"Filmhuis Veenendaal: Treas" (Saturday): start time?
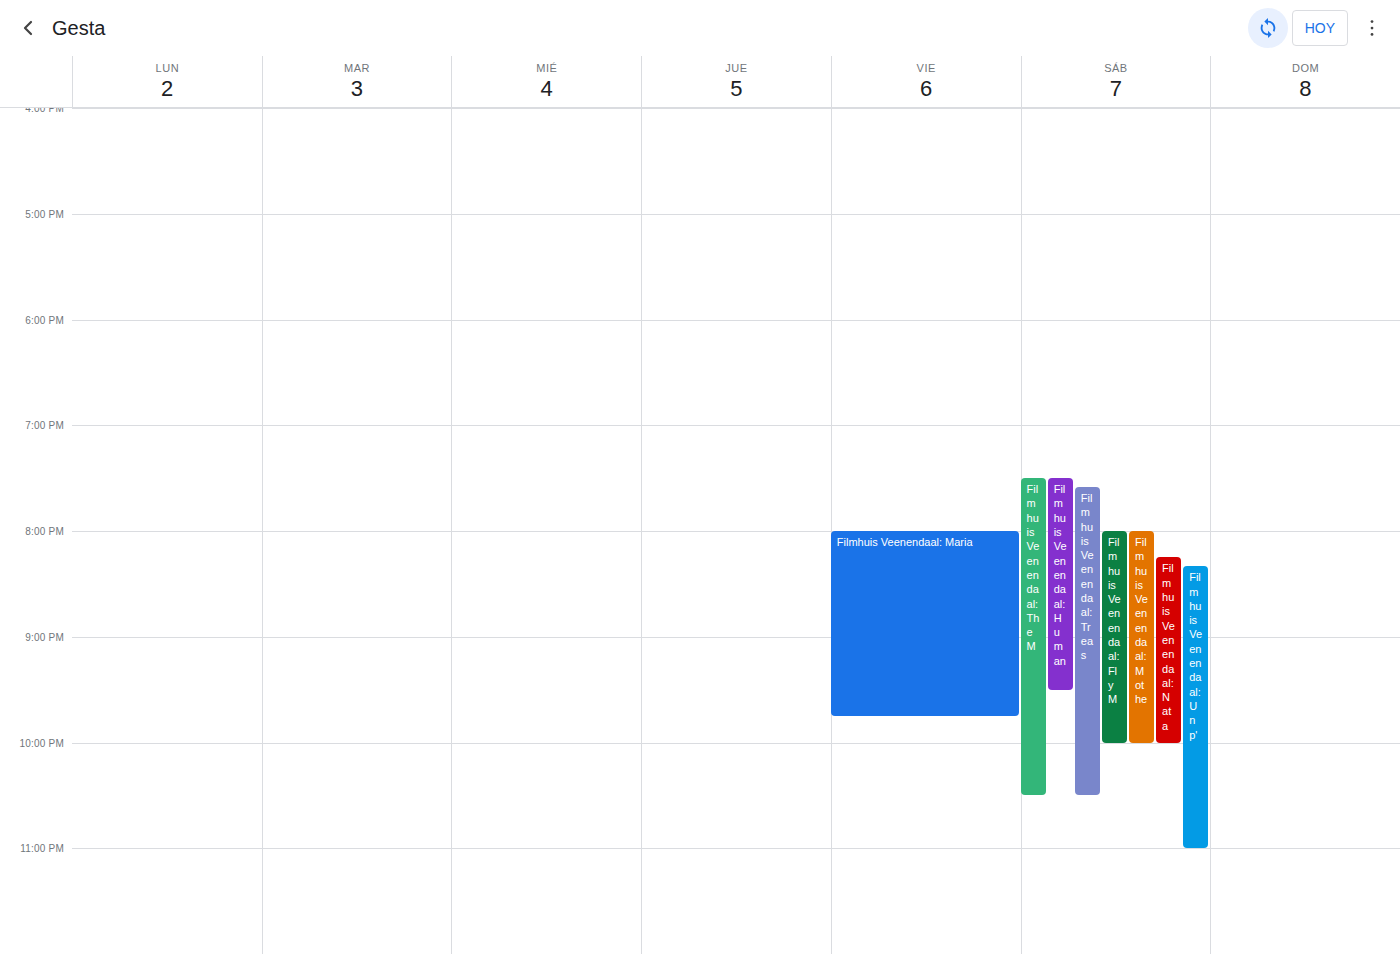
7:35 PM